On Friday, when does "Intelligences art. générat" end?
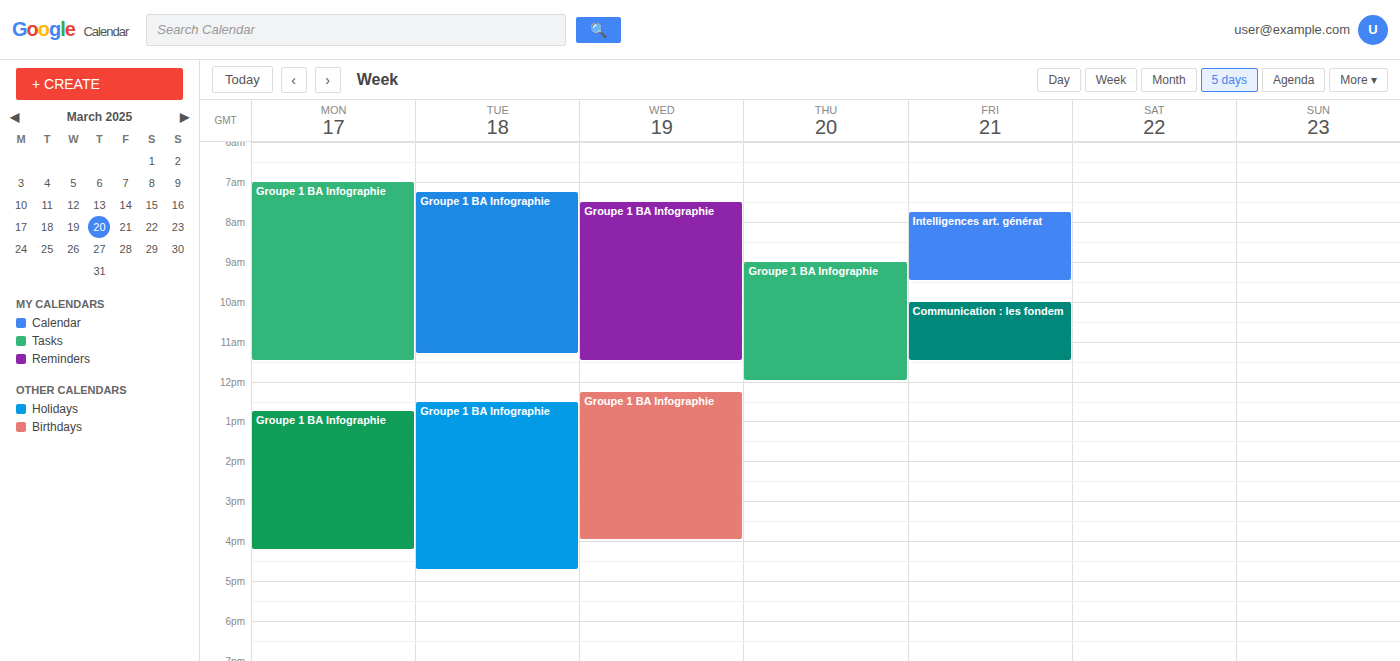
9:30 AM